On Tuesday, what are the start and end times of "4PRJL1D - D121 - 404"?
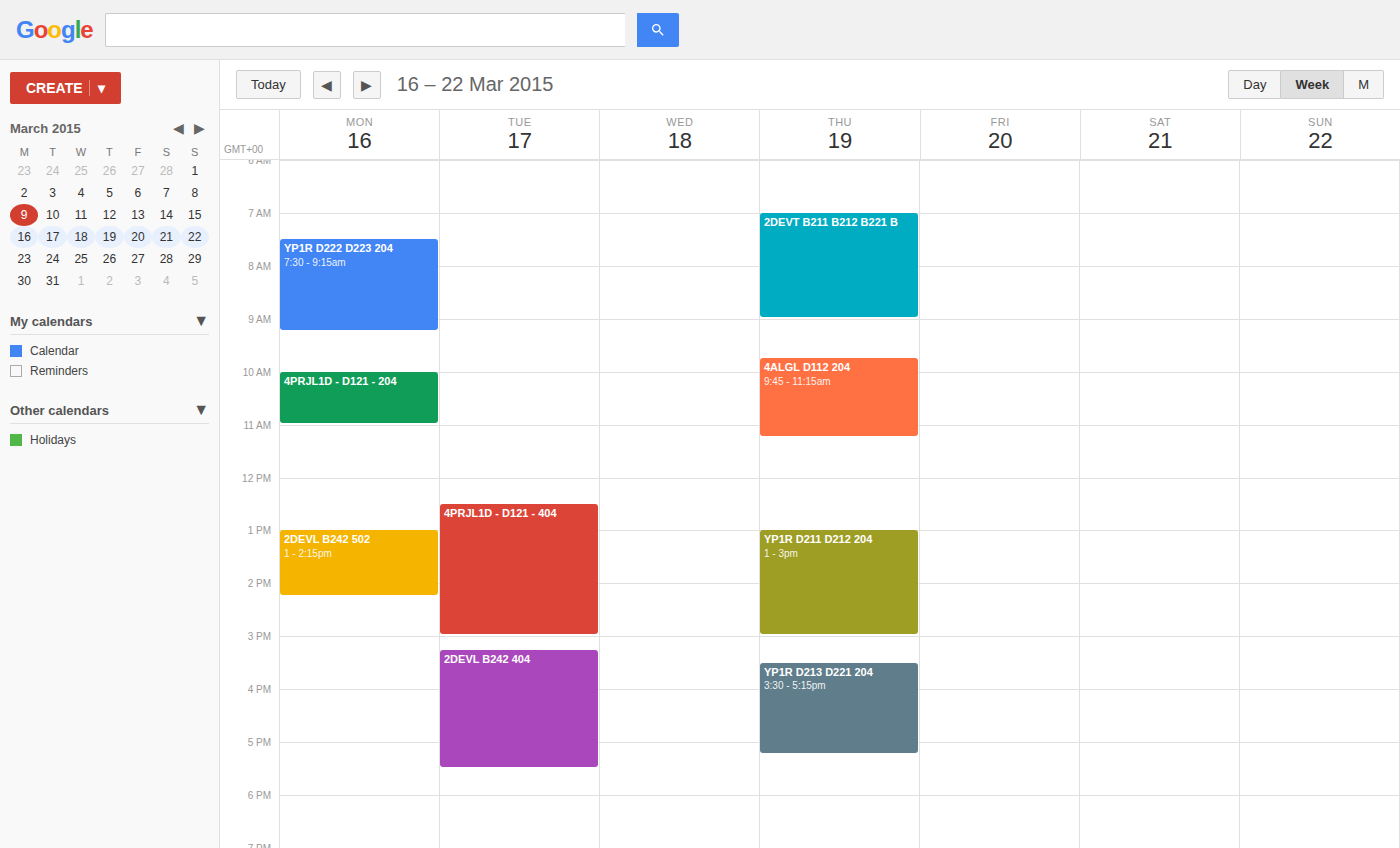
12:30 PM to 3:00 PM